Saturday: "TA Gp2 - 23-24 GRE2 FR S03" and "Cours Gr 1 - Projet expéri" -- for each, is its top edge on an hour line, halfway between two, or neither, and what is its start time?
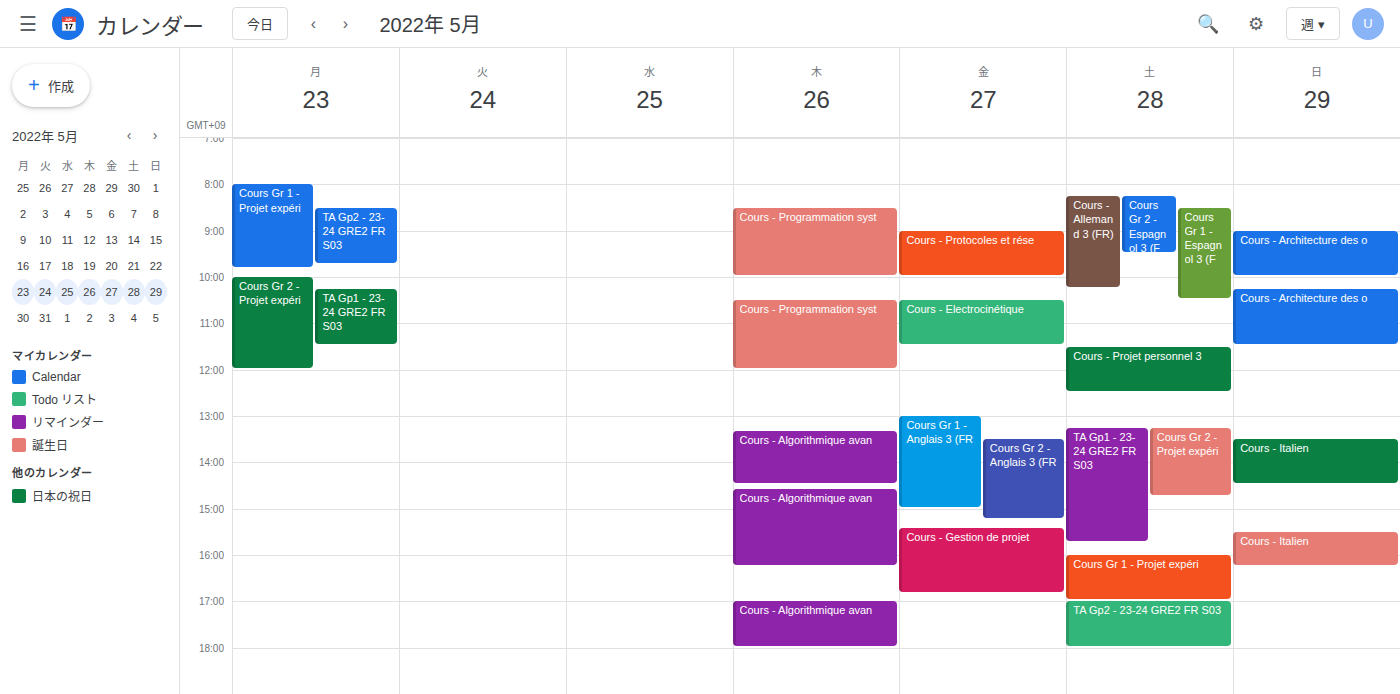
"TA Gp2 - 23-24 GRE2 FR S03": 5:00 PM, exactly on the 5 PM line. "Cours Gr 1 - Projet expéri": 4:00 PM, exactly on the 4 PM line.